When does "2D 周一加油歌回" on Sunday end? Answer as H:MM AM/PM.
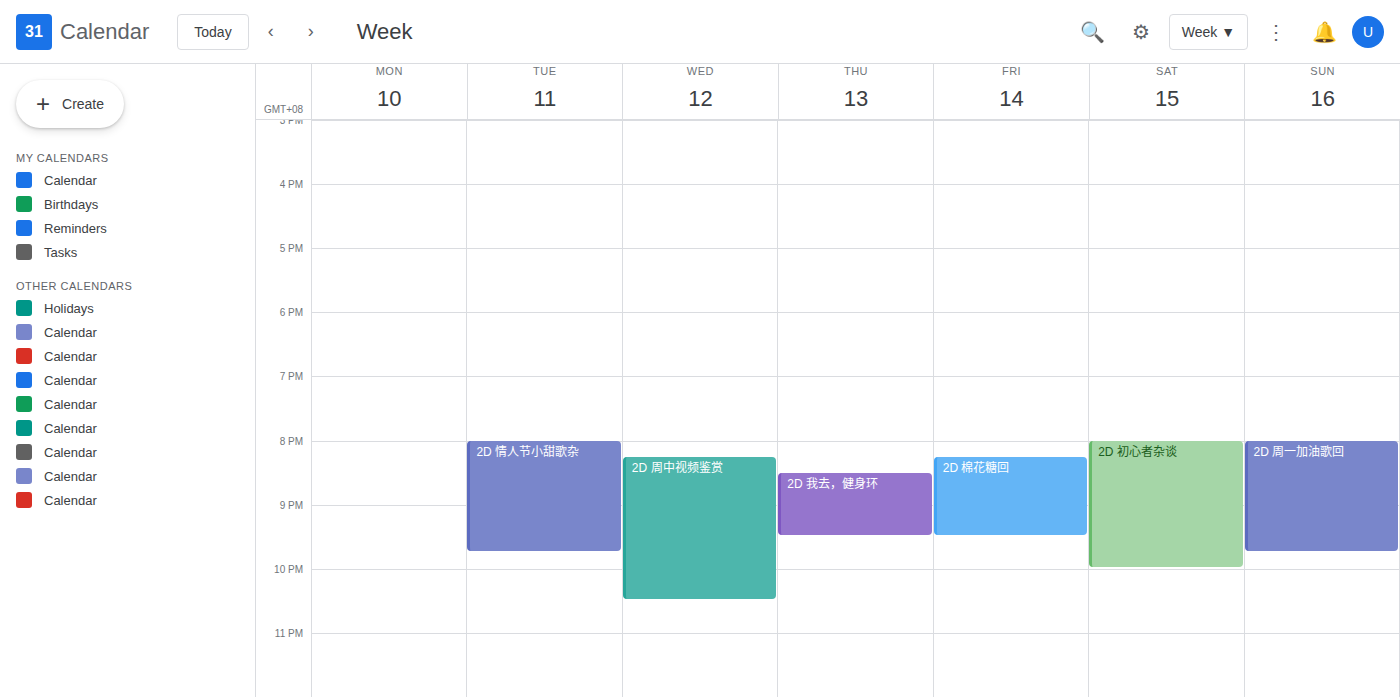
9:45 PM